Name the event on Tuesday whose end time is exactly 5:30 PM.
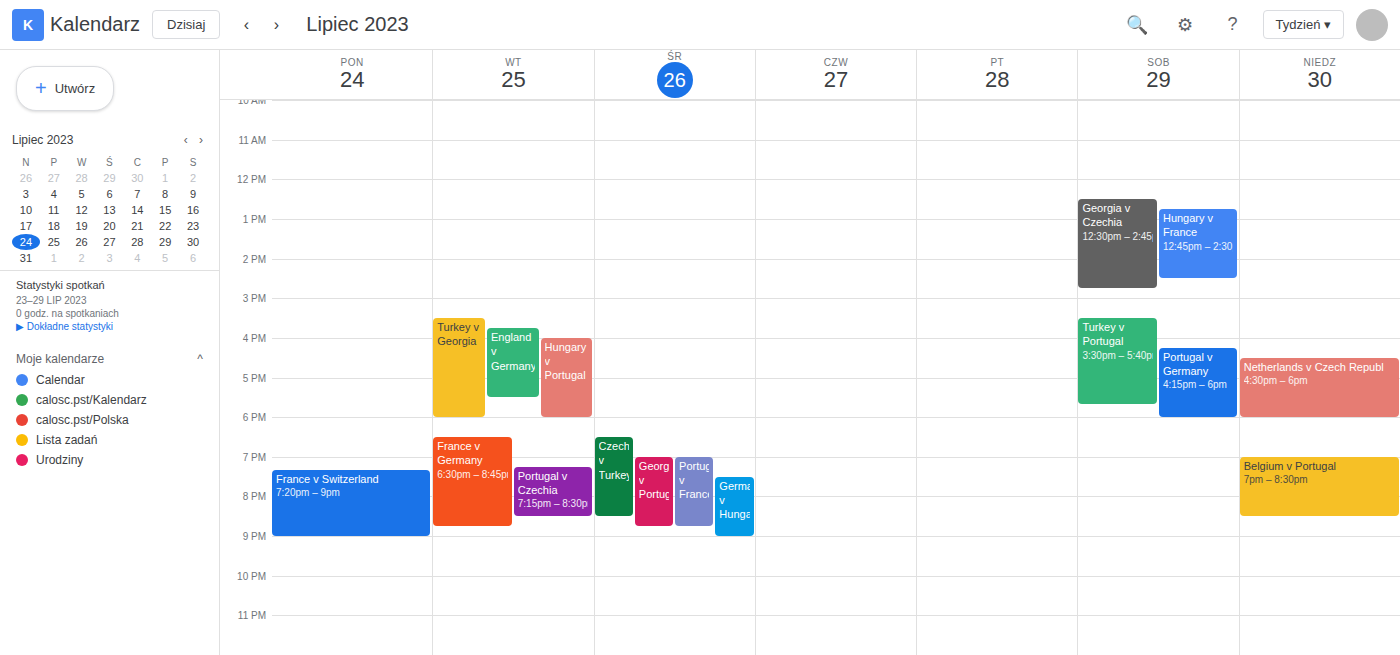
"England v Germany"